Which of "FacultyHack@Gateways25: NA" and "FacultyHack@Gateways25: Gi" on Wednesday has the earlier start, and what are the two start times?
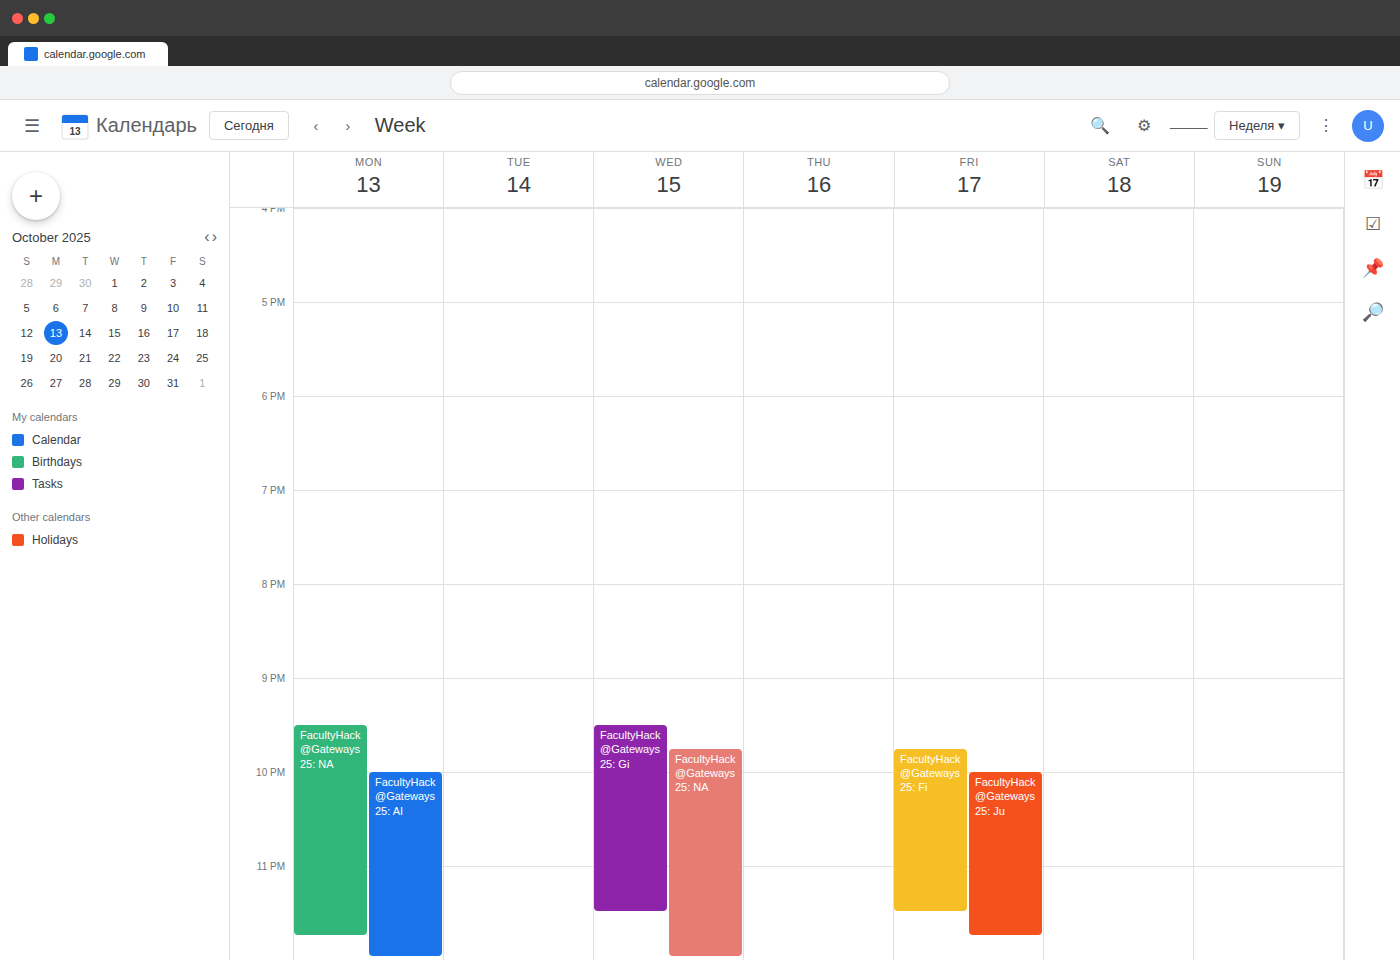
"FacultyHack@Gateways25: Gi" 9:30 PM; "FacultyHack@Gateways25: NA" 9:45 PM.